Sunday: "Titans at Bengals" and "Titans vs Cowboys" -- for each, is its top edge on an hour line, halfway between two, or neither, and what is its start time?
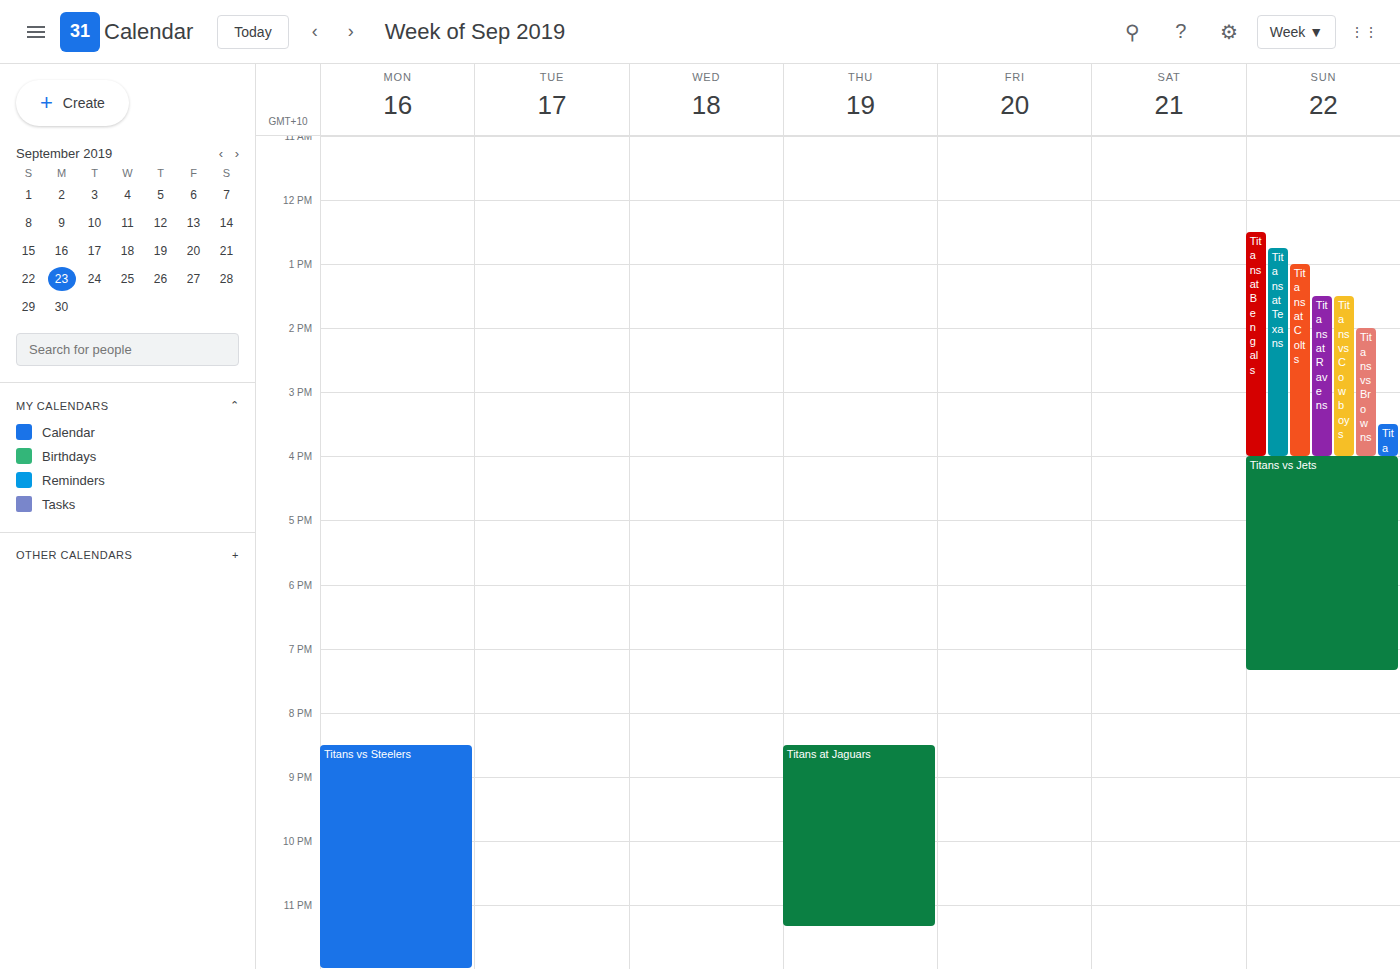
"Titans at Bengals": 12:30 PM, halfway between the 12 PM and 1 PM lines. "Titans vs Cowboys": 1:30 PM, halfway between the 1 PM and 2 PM lines.